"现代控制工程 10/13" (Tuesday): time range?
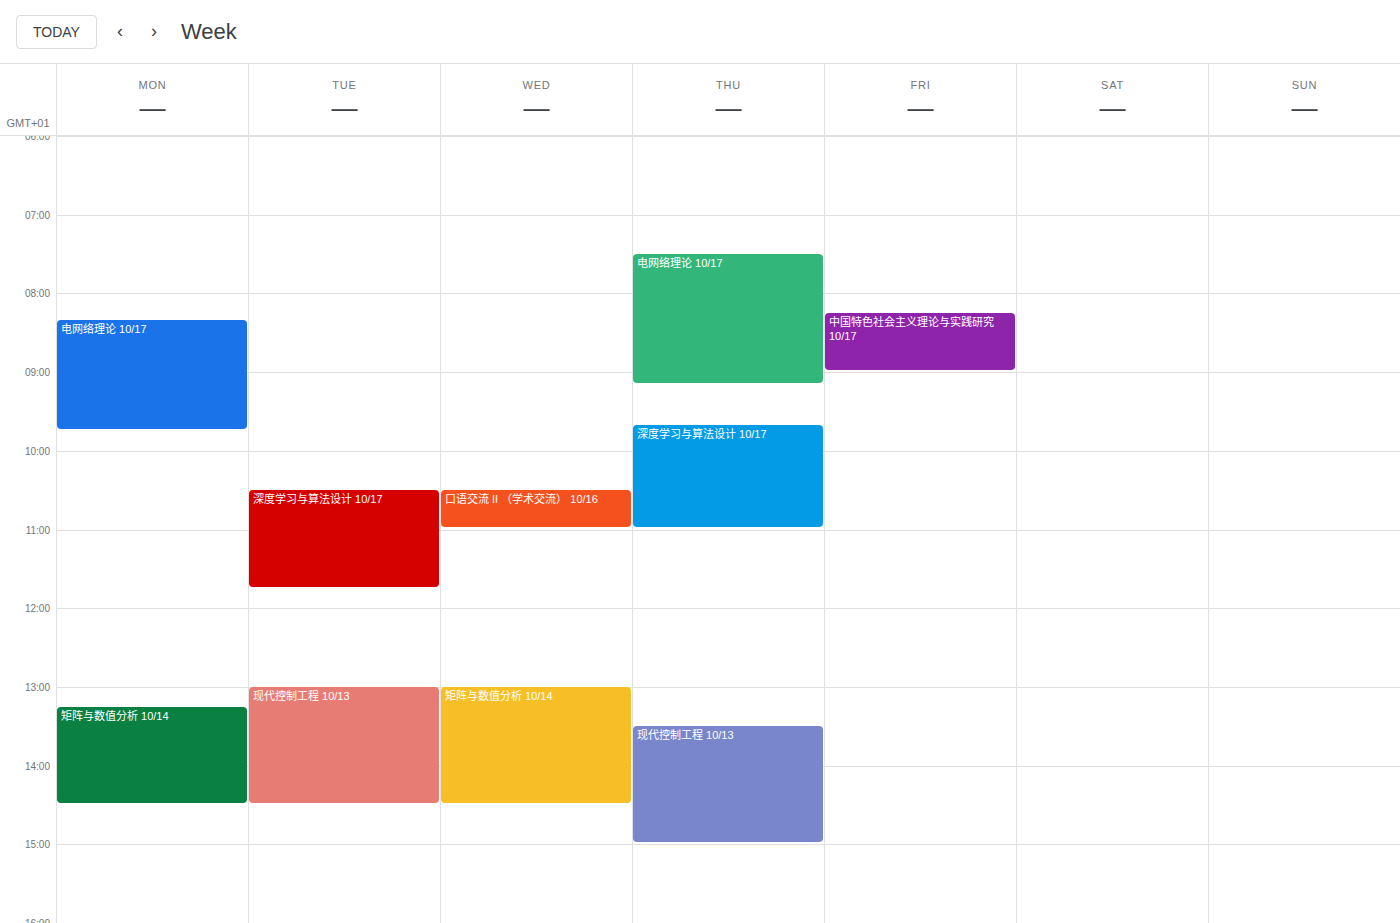
1:00 PM to 2:30 PM